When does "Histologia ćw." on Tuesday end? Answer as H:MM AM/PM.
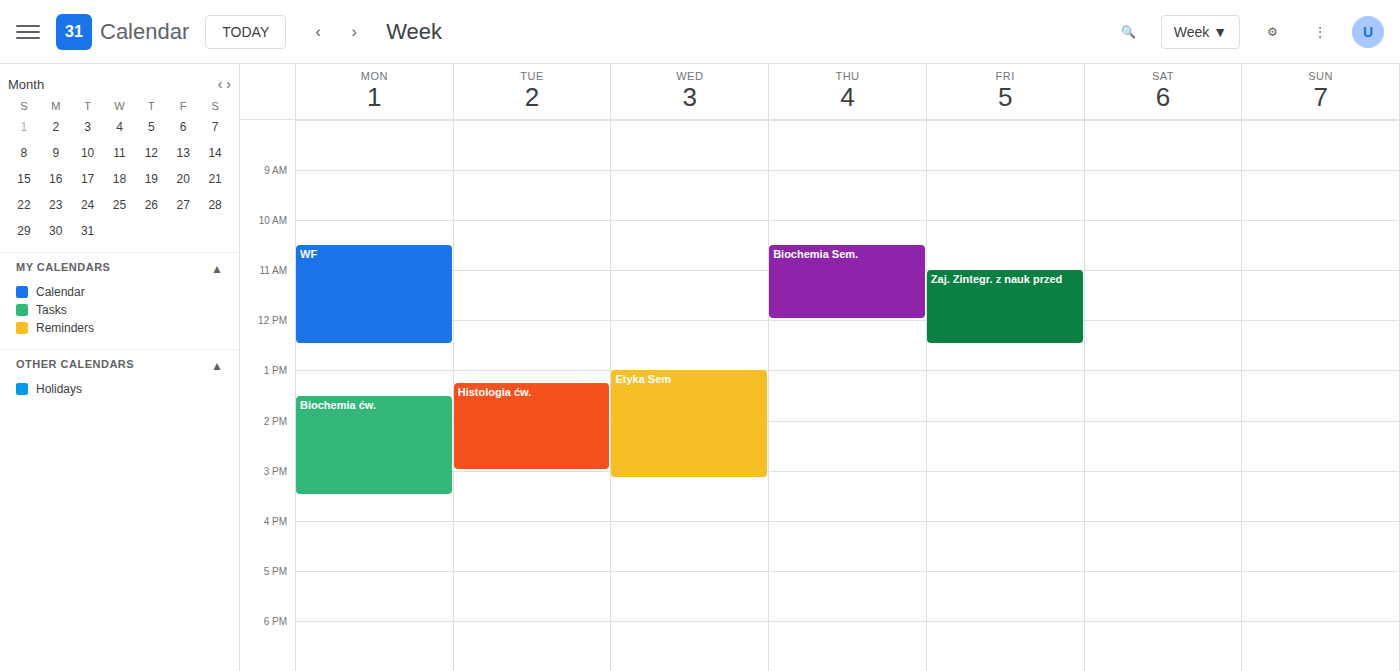
3:00 PM